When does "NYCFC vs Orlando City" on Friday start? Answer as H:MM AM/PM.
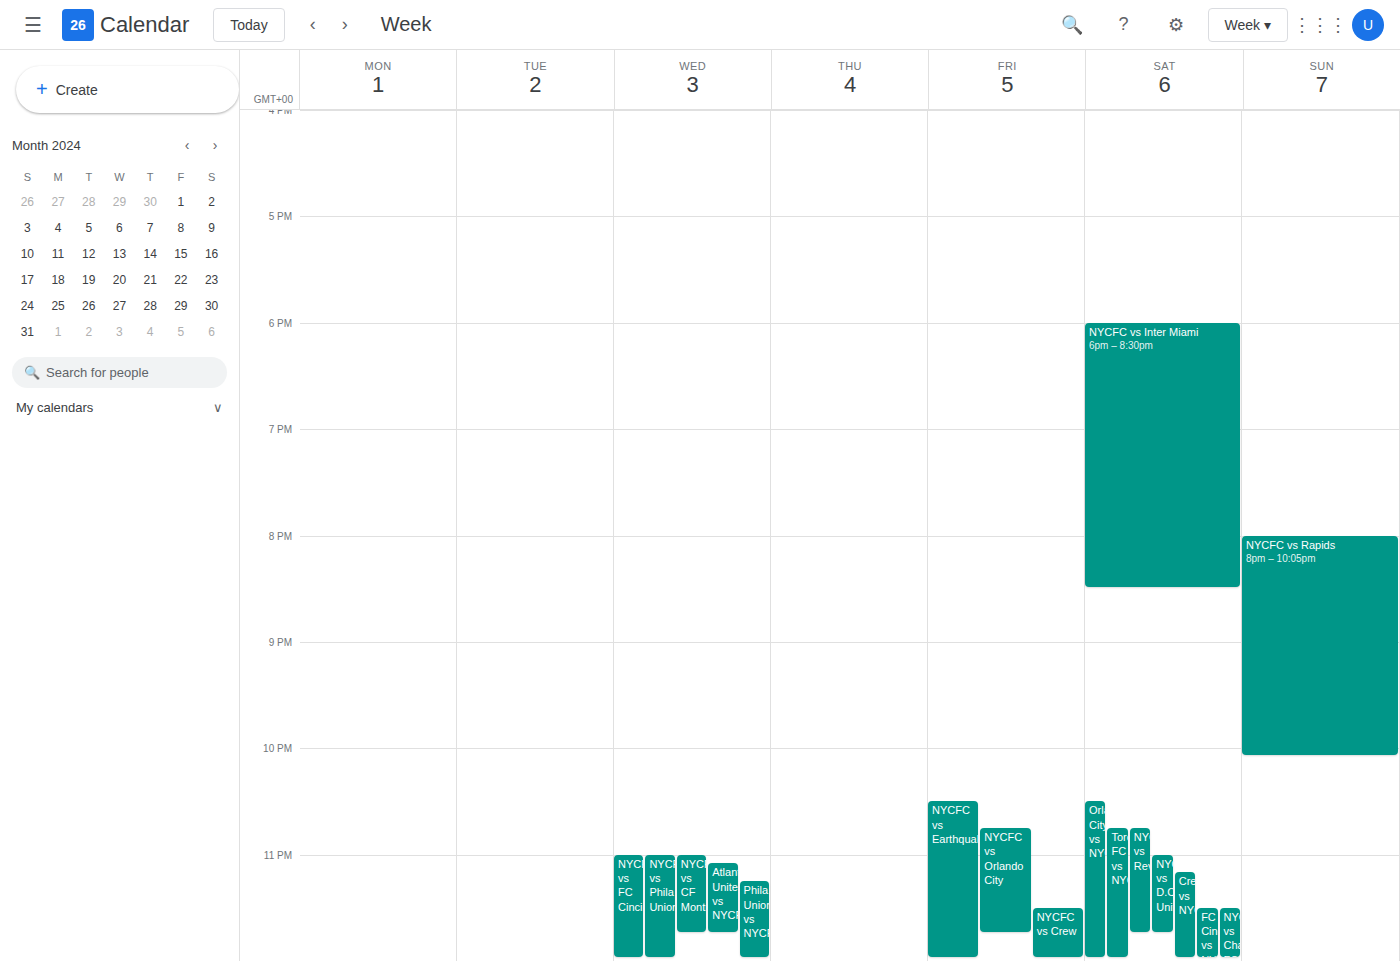
10:45 PM